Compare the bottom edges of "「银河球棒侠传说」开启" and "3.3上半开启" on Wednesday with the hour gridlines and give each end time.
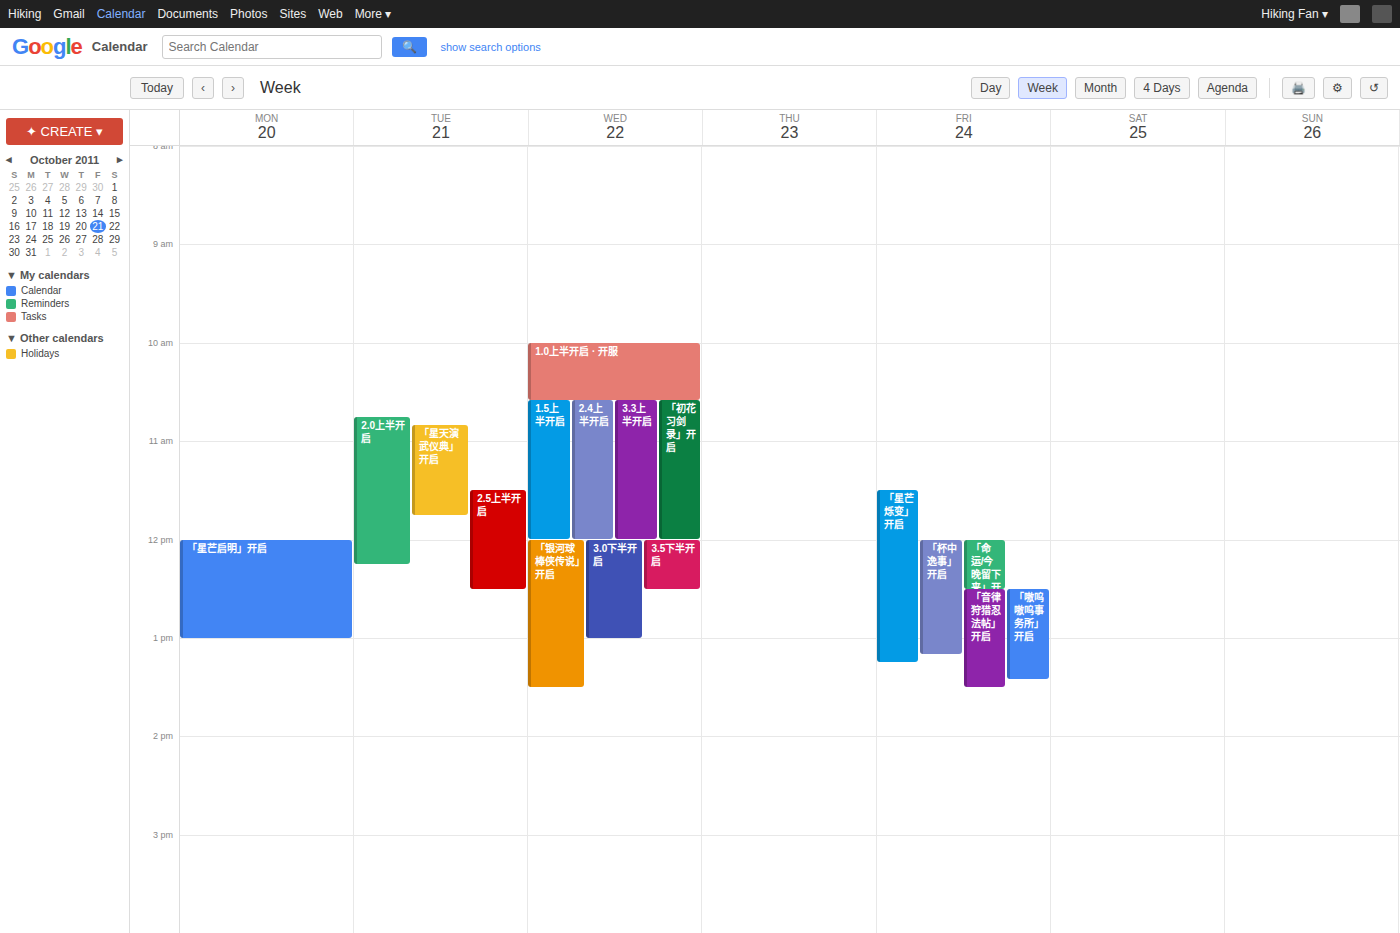
"「银河球棒侠传说」开启": 1:30 PM, halfway between the 1 PM and 2 PM lines. "3.3上半开启": 12:00 PM, exactly on the 12 PM line.